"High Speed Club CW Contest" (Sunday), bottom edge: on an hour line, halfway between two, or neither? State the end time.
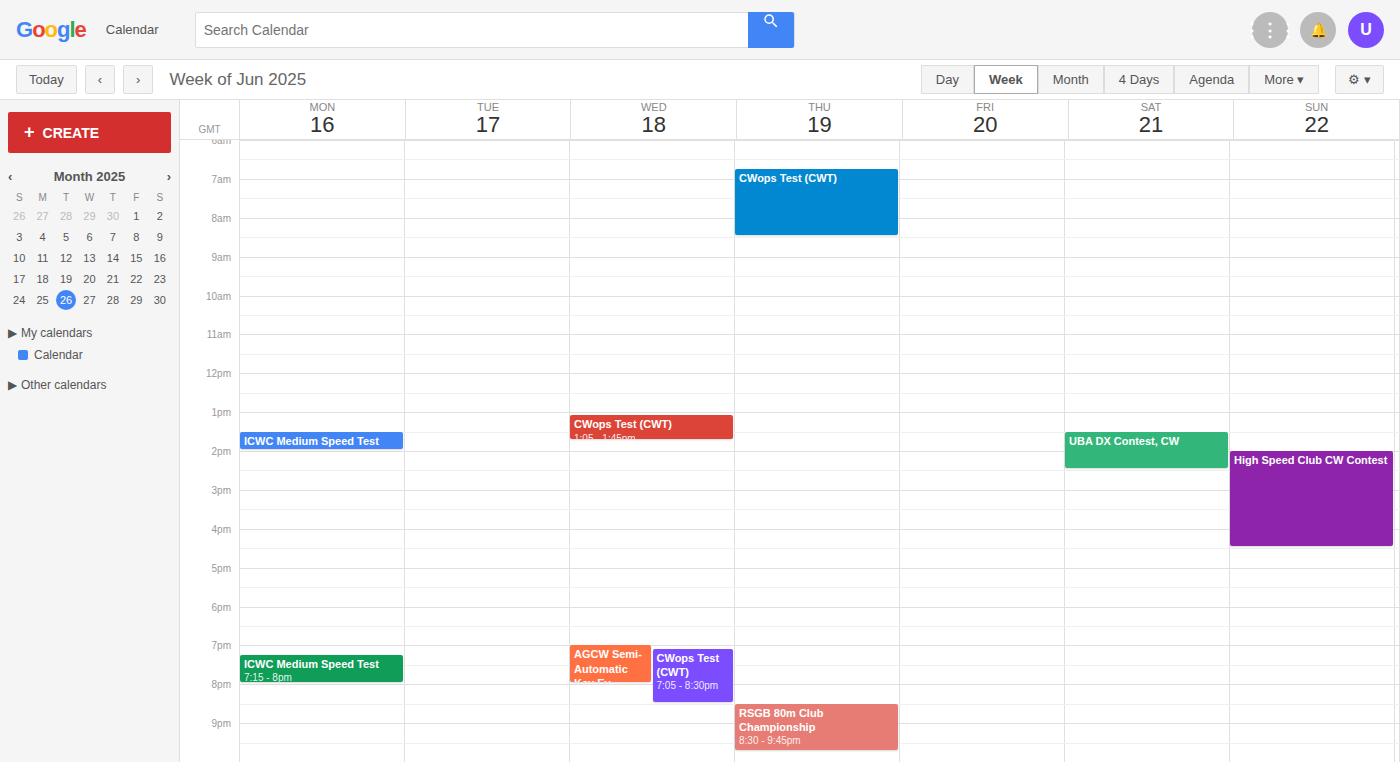
4:30 PM -- halfway between the 4 PM and 5 PM lines.